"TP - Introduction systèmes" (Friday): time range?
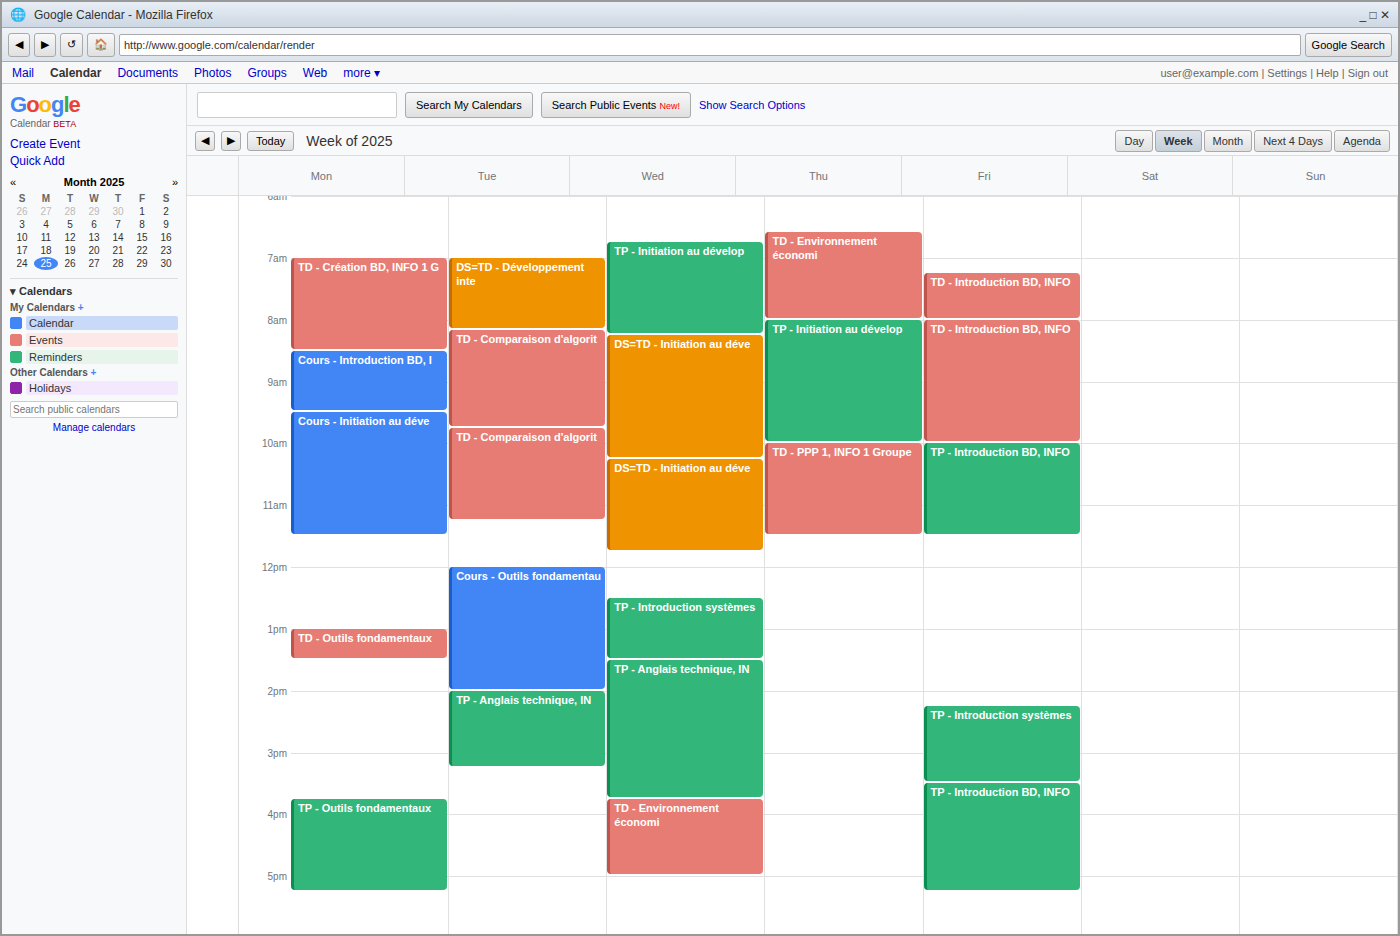
2:15 PM to 3:30 PM